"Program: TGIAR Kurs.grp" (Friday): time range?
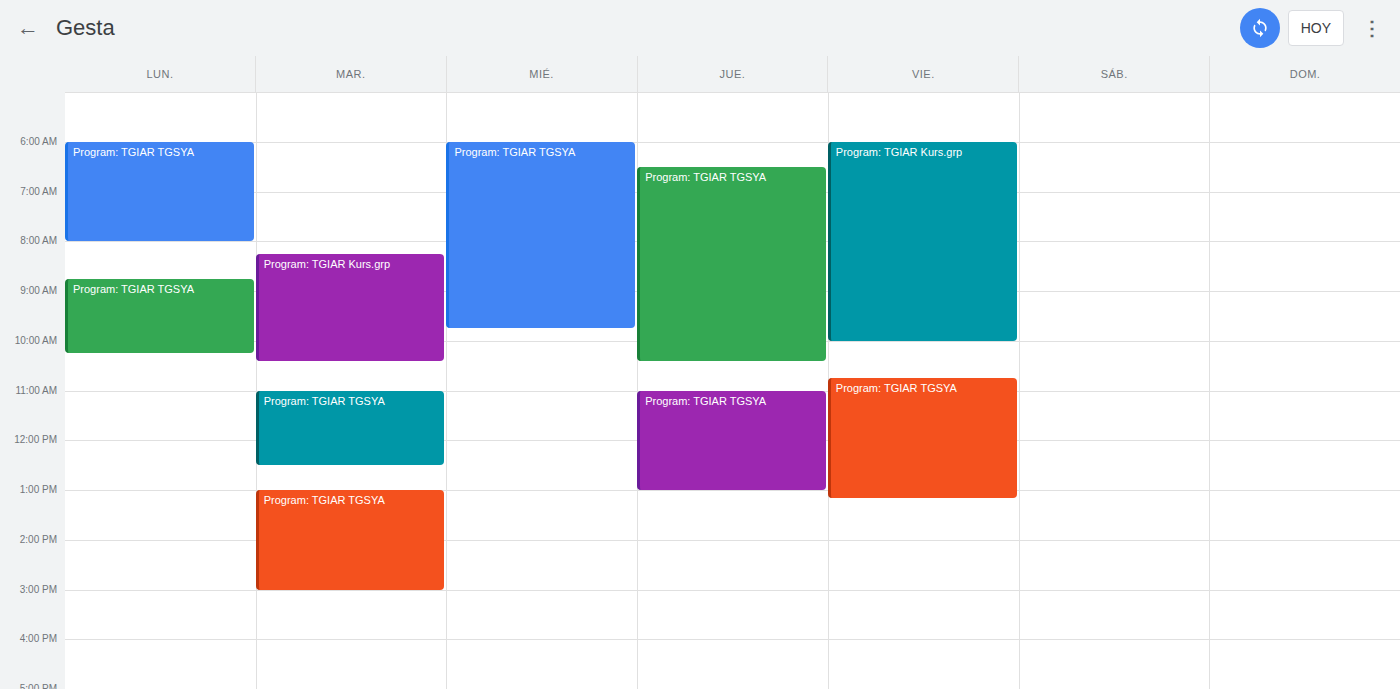
6:00 AM to 10:00 AM